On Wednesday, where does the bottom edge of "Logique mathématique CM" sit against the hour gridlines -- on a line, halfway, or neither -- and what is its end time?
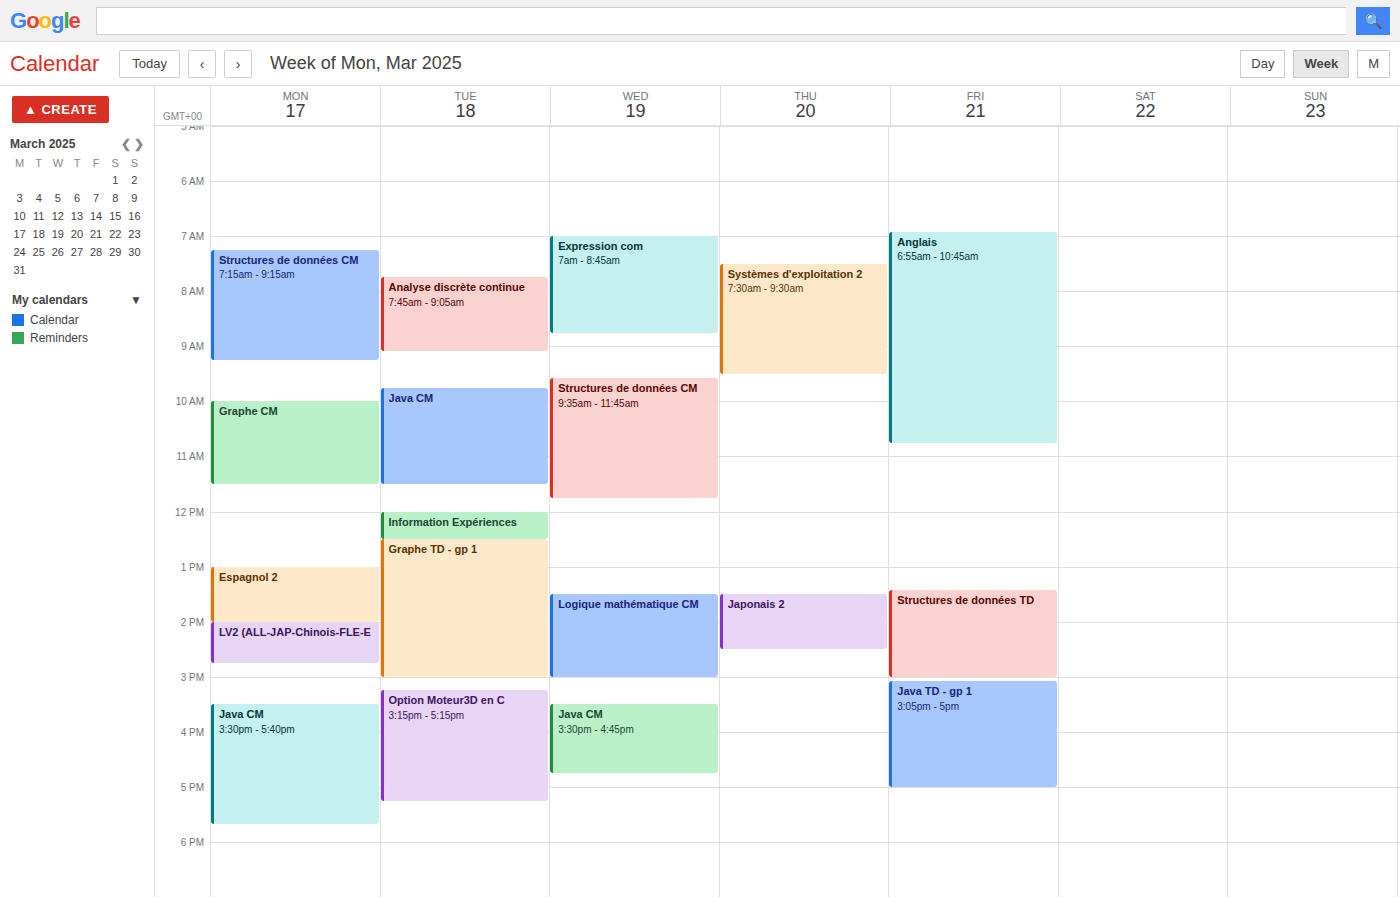
3:00 PM -- exactly on the 3 PM line.